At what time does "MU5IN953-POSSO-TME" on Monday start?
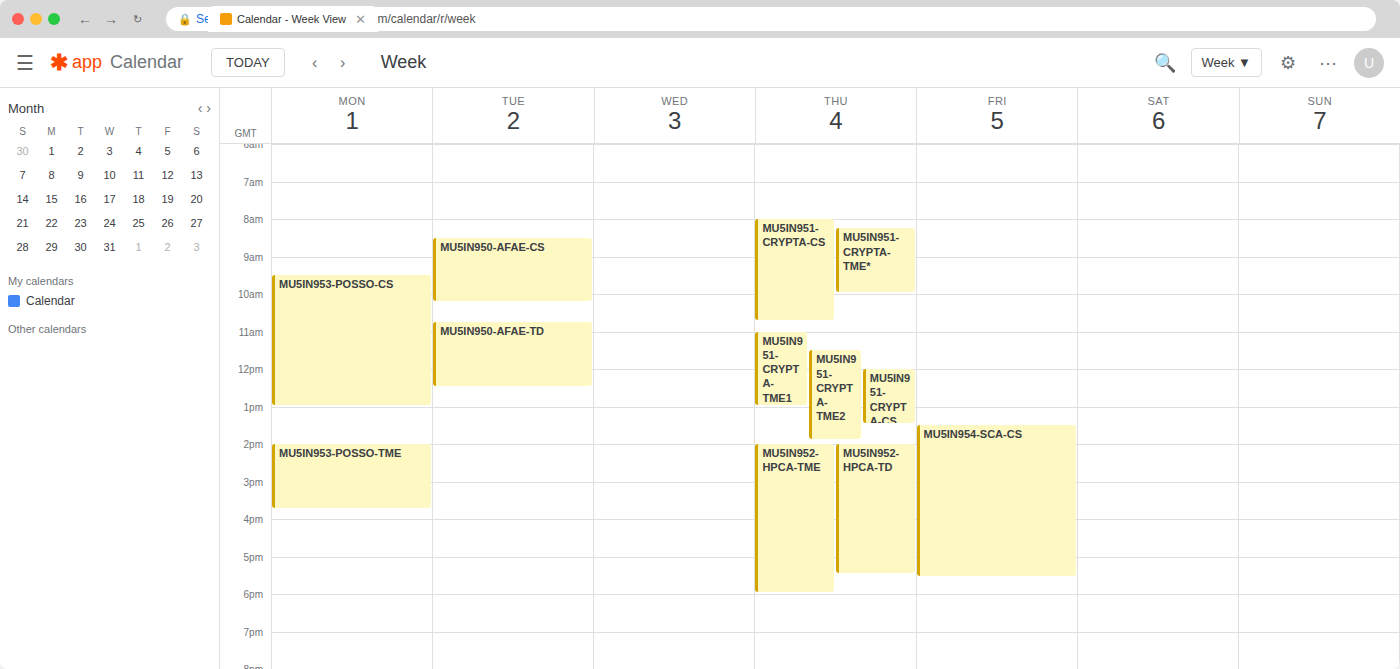
2:00 PM